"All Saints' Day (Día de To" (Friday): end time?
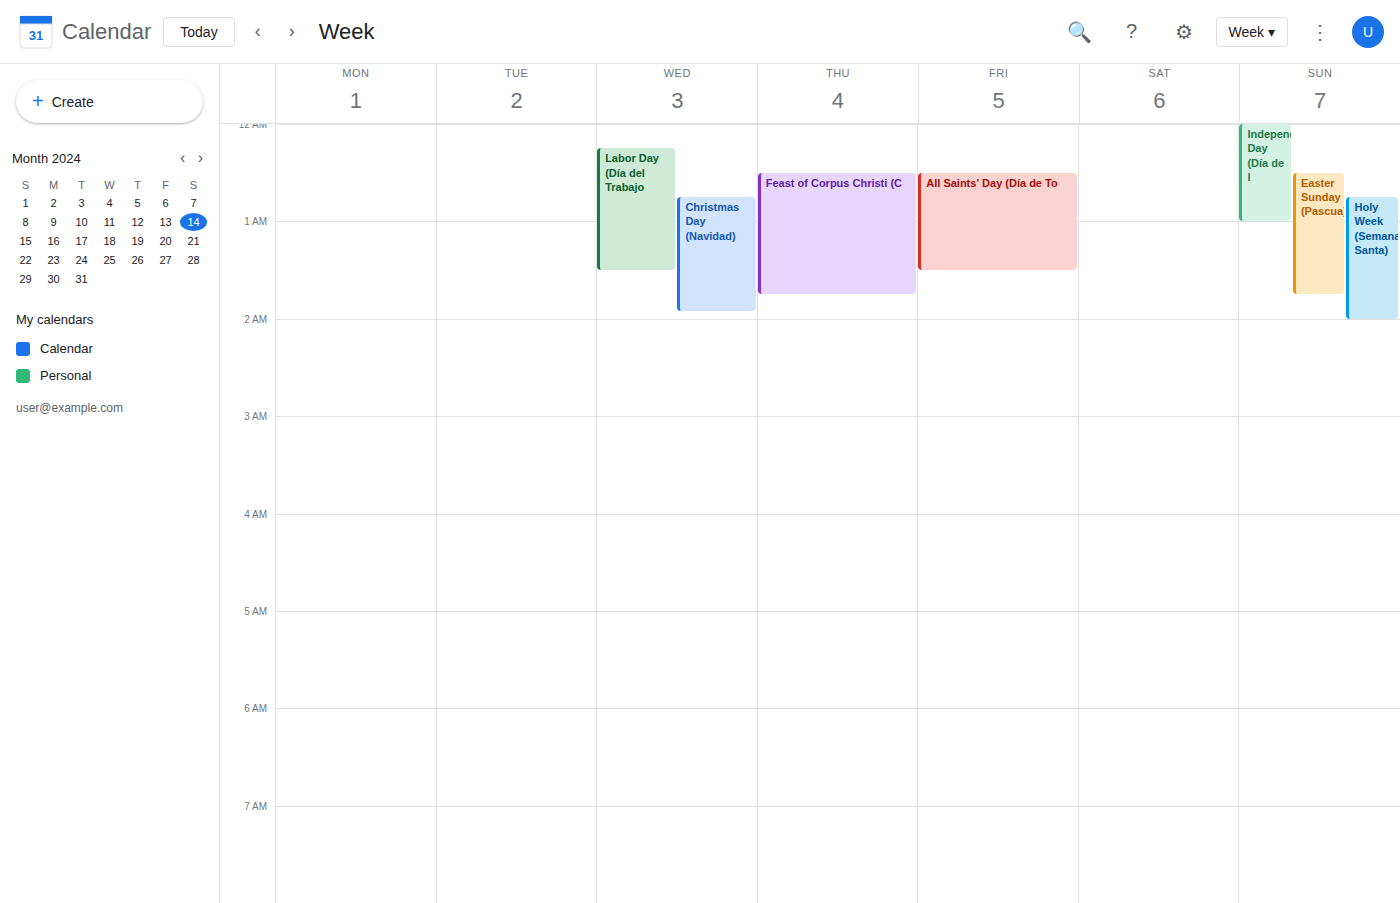
1:30 AM